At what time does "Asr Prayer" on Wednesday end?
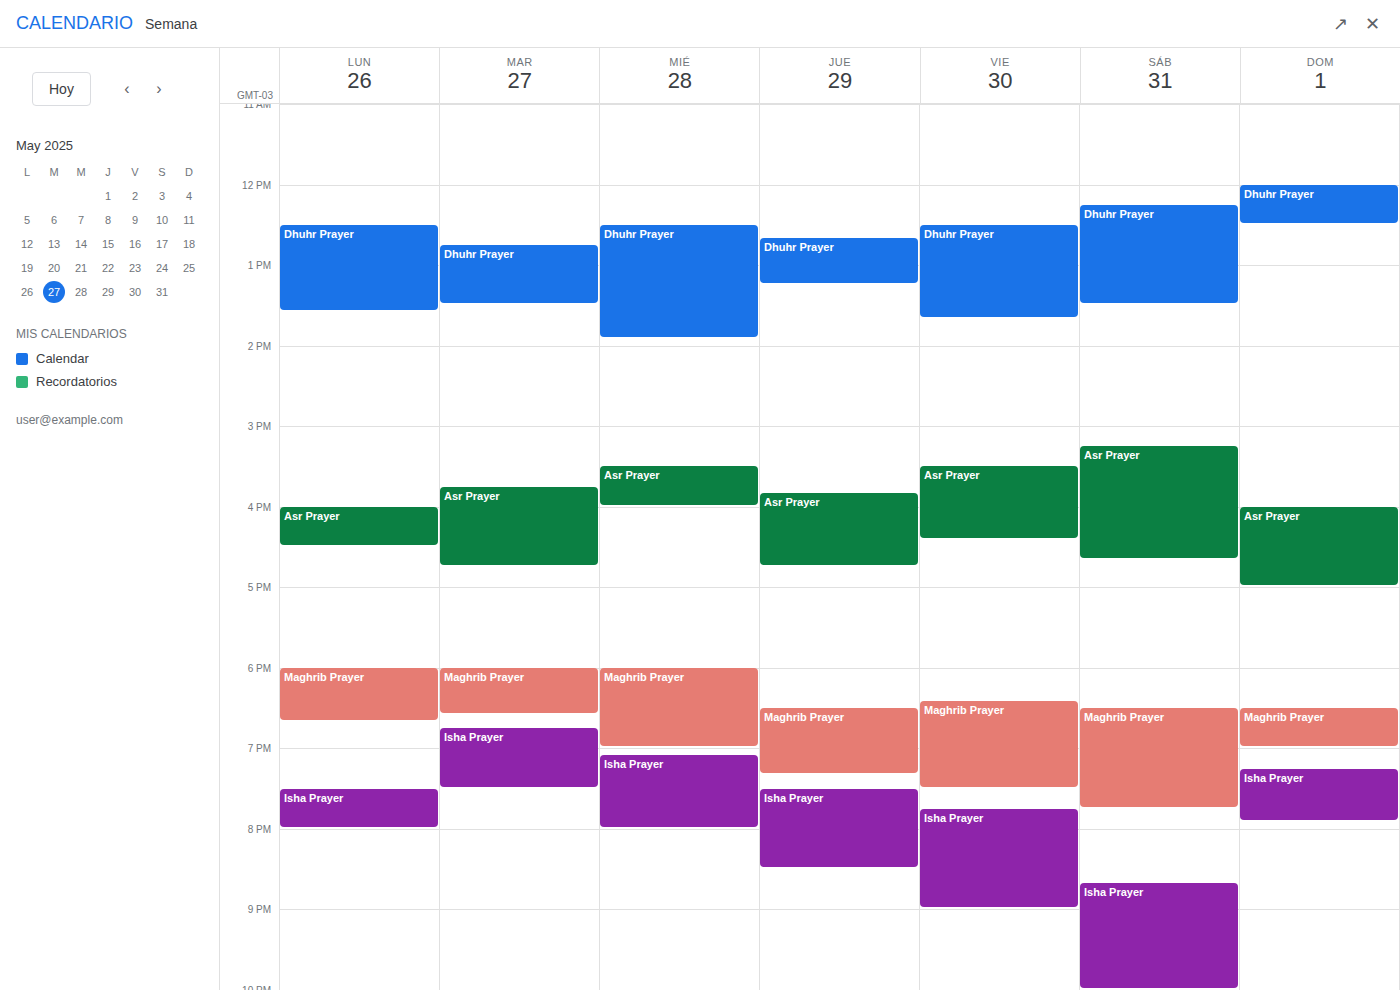
4:00 PM